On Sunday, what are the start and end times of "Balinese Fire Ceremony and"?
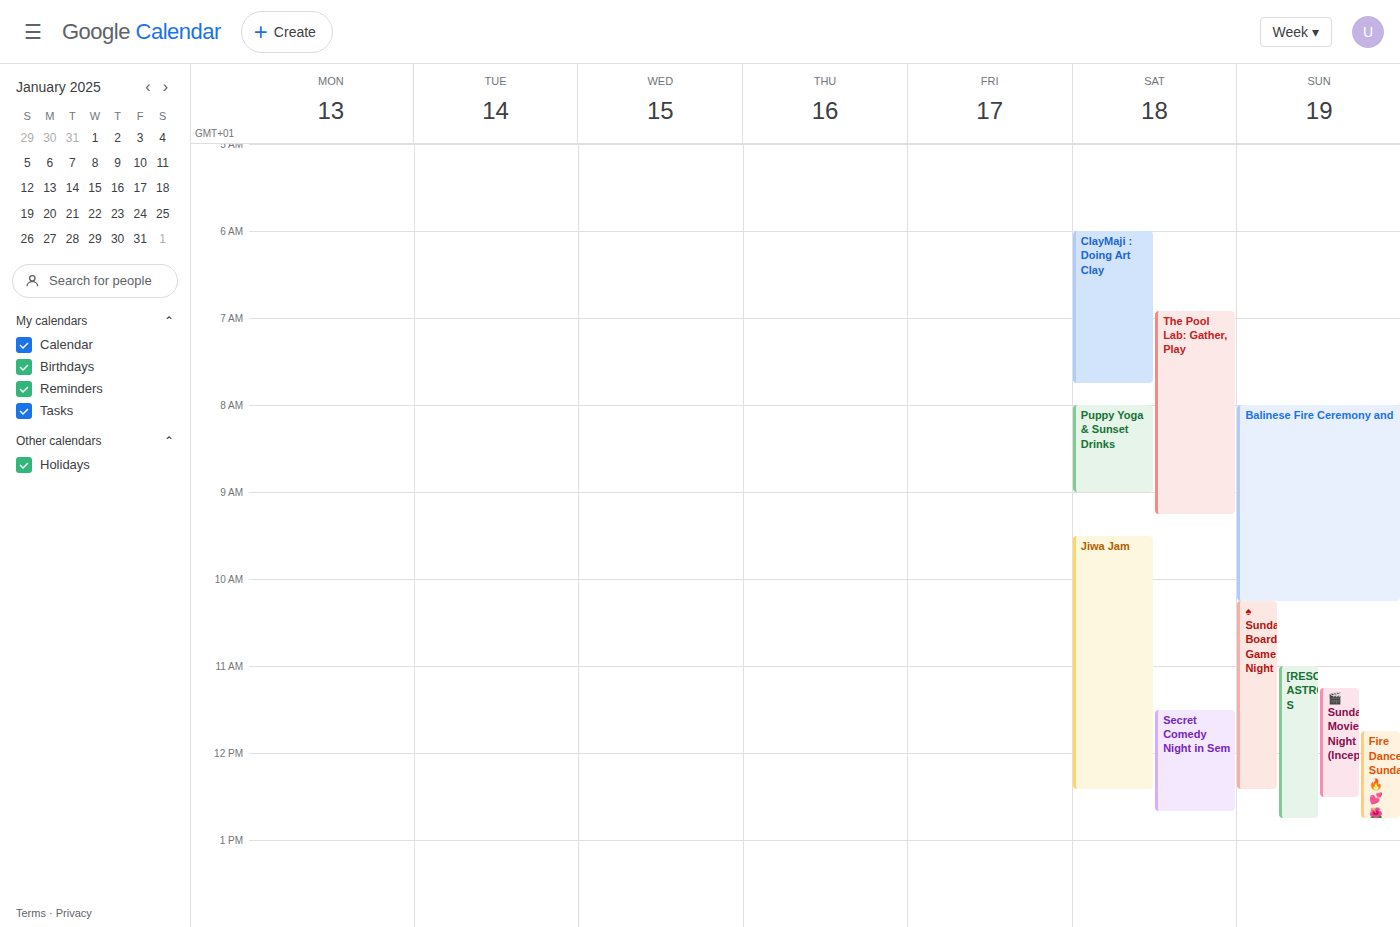
8:00 AM to 10:15 AM